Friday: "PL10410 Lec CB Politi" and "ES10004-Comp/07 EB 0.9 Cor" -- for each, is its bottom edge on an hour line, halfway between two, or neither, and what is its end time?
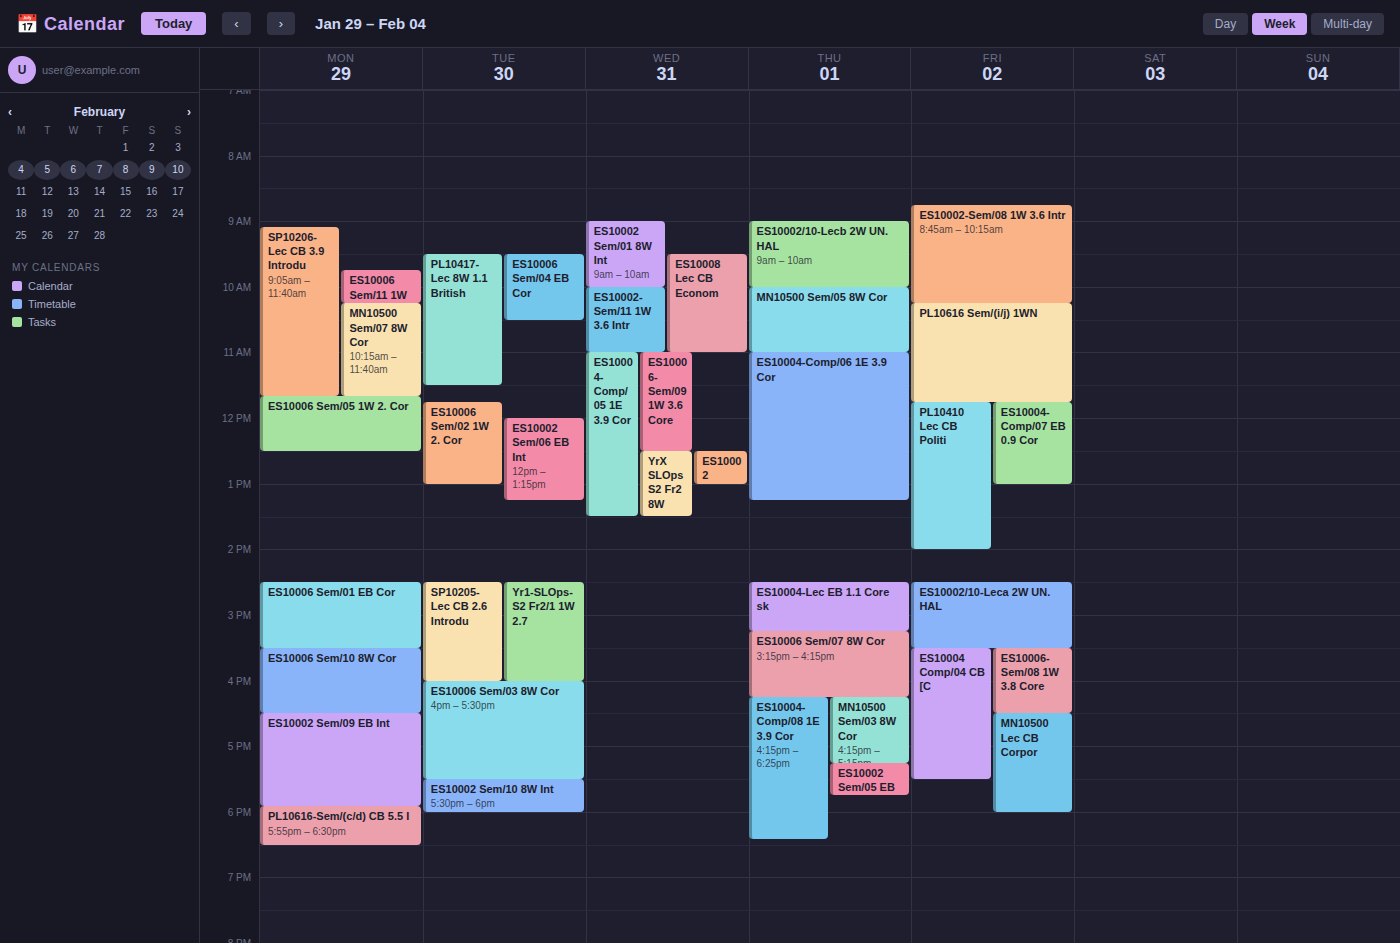
"PL10410 Lec CB Politi": 2:00 PM, exactly on the 2 PM line. "ES10004-Comp/07 EB 0.9 Cor": 1:00 PM, exactly on the 1 PM line.